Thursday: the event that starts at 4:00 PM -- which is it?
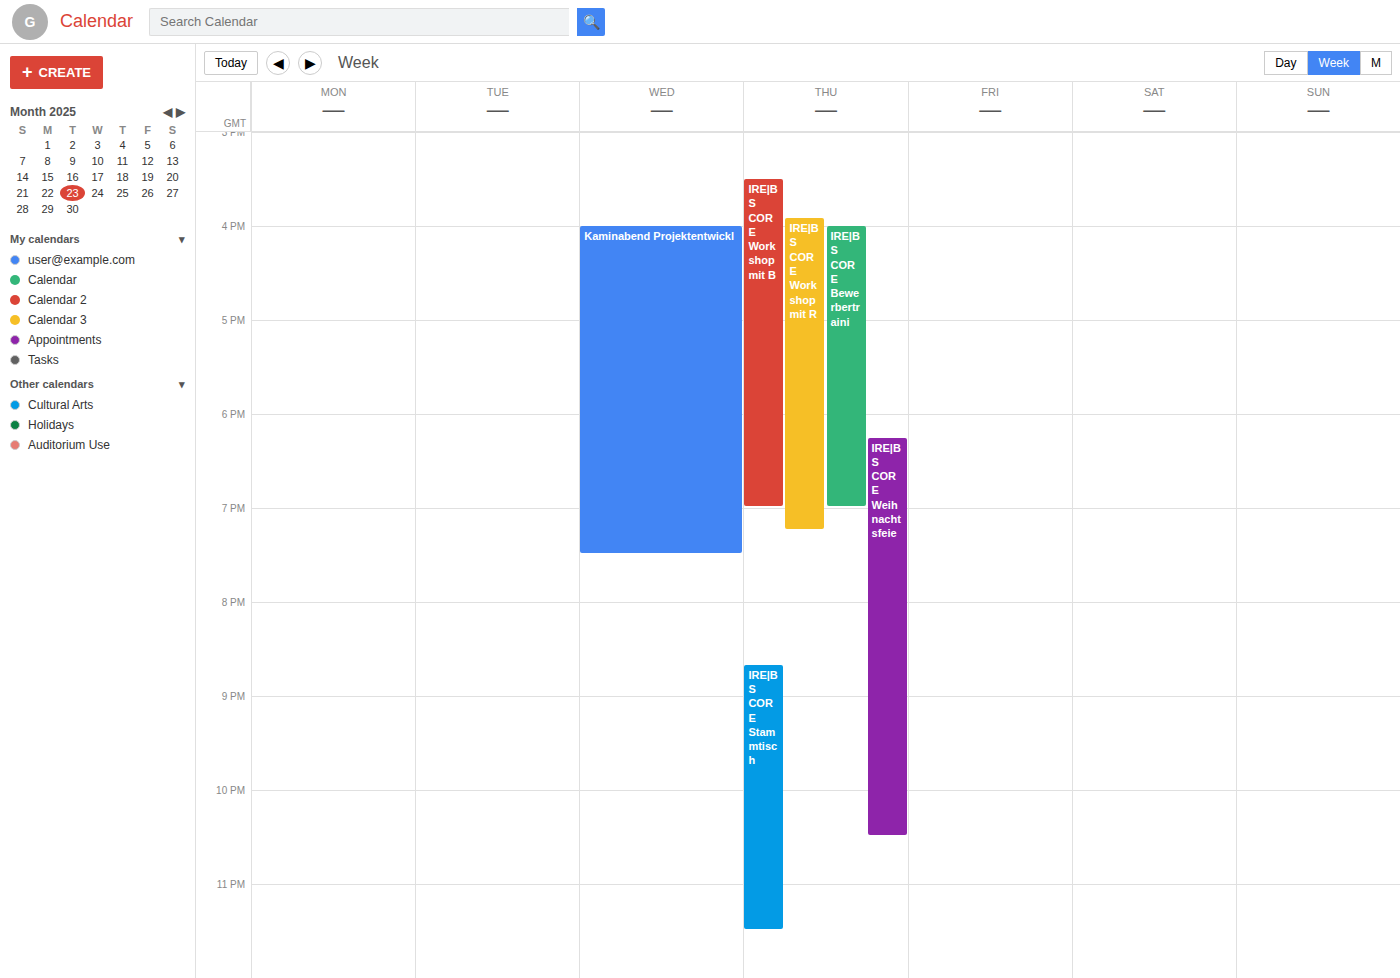
"IRE|BS CORE Bewerbertraini"